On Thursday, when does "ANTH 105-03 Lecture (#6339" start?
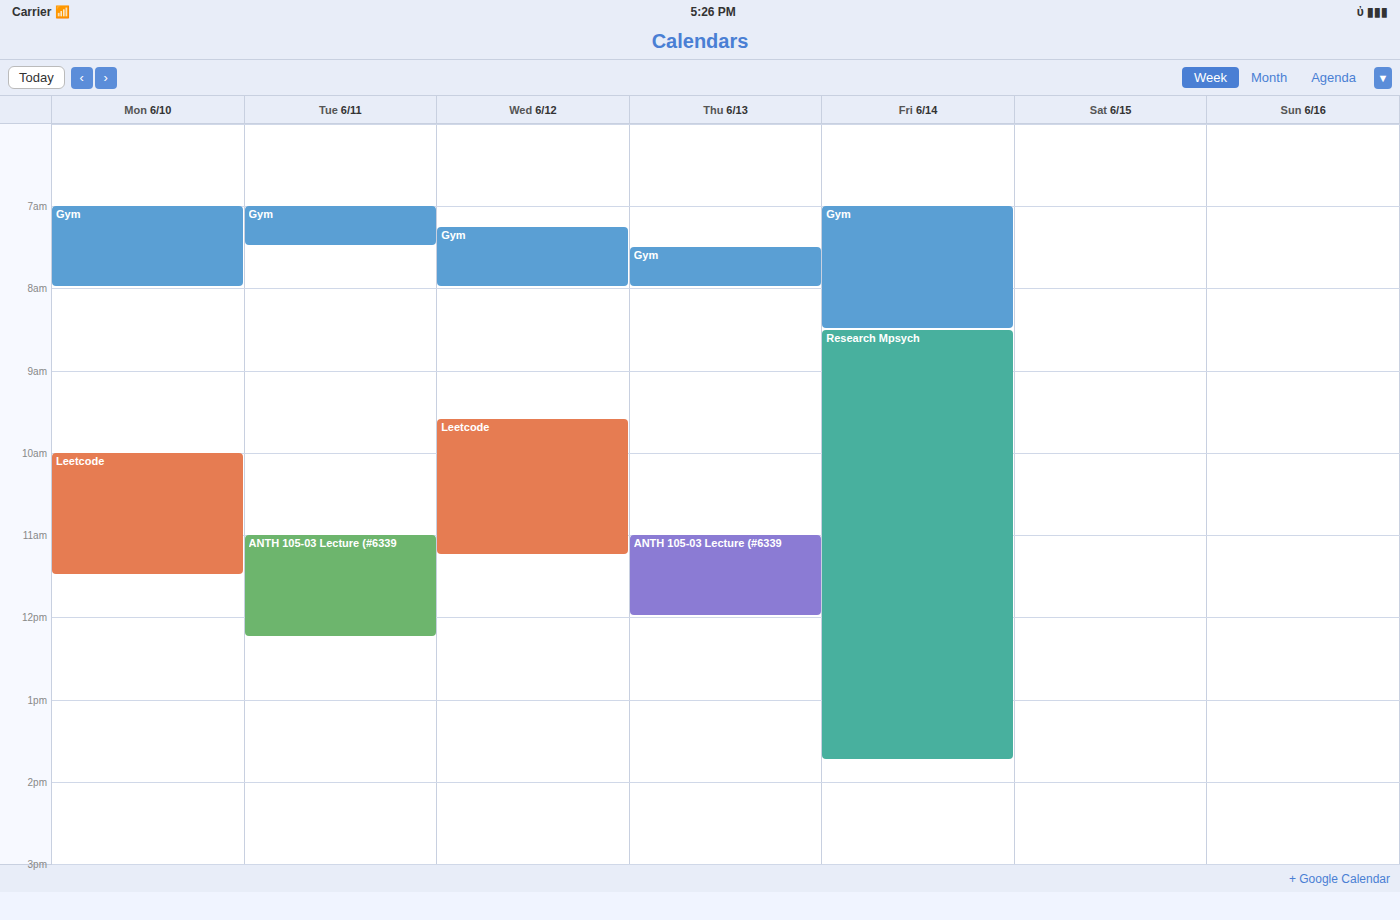
11:00 AM